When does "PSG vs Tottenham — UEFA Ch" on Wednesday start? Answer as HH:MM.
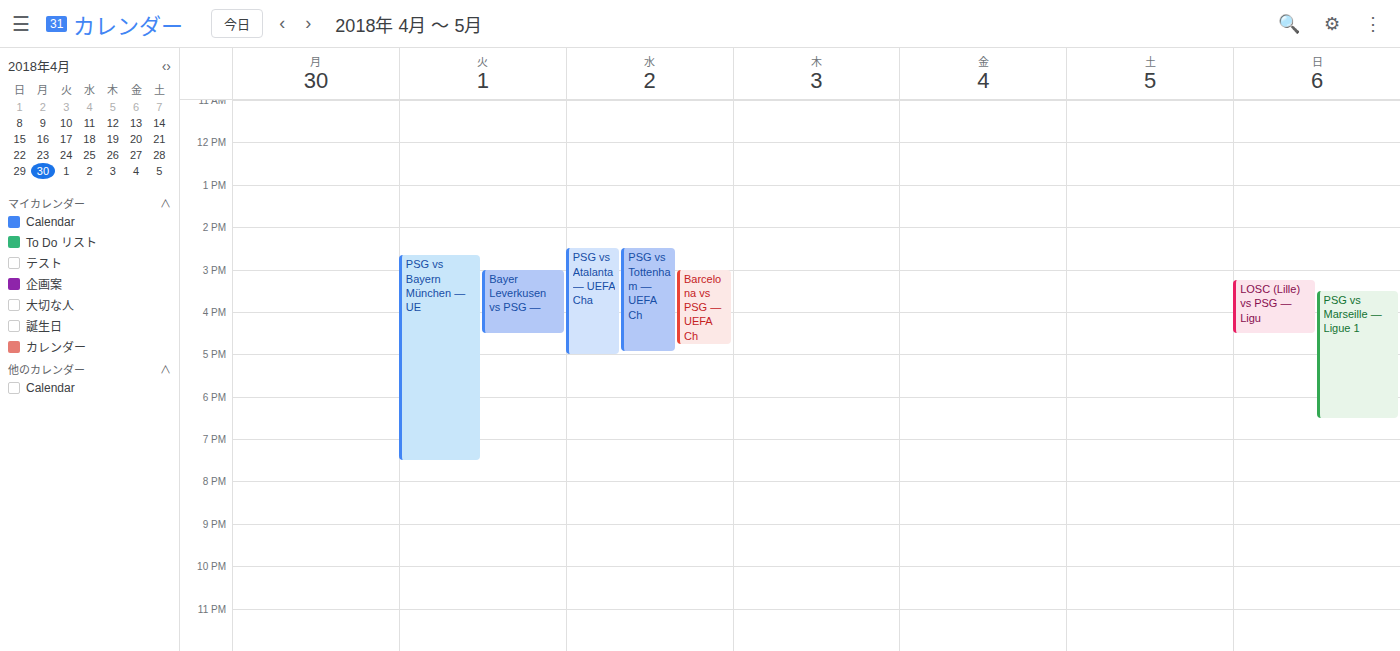
14:30